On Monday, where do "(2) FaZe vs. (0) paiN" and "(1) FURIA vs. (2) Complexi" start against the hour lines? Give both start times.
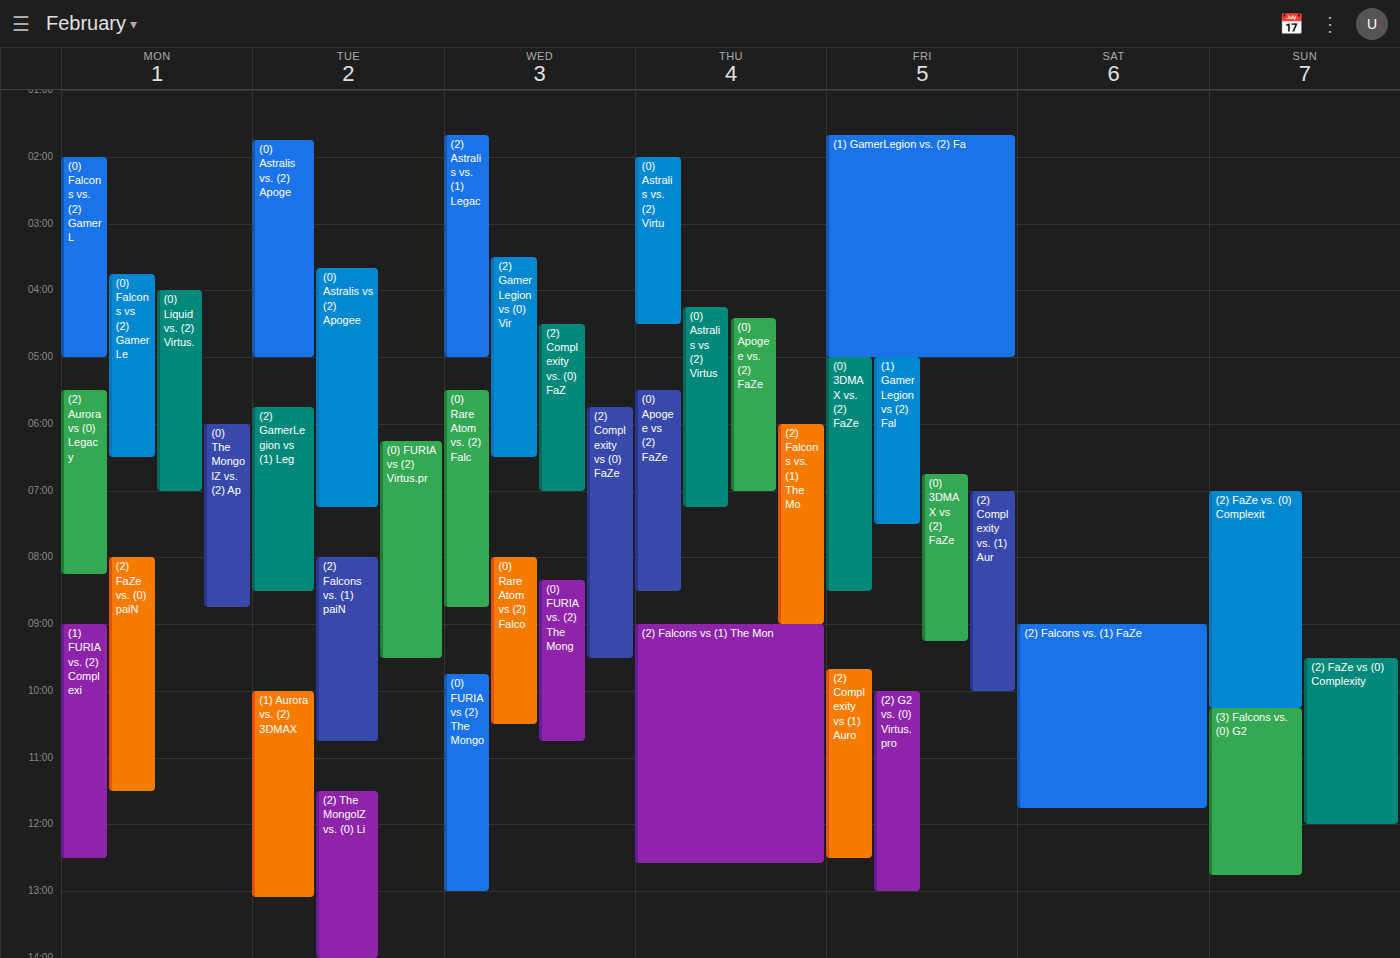
"(2) FaZe vs. (0) paiN": 8:00 AM, exactly on the 8 AM line. "(1) FURIA vs. (2) Complexi": 9:00 AM, exactly on the 9 AM line.